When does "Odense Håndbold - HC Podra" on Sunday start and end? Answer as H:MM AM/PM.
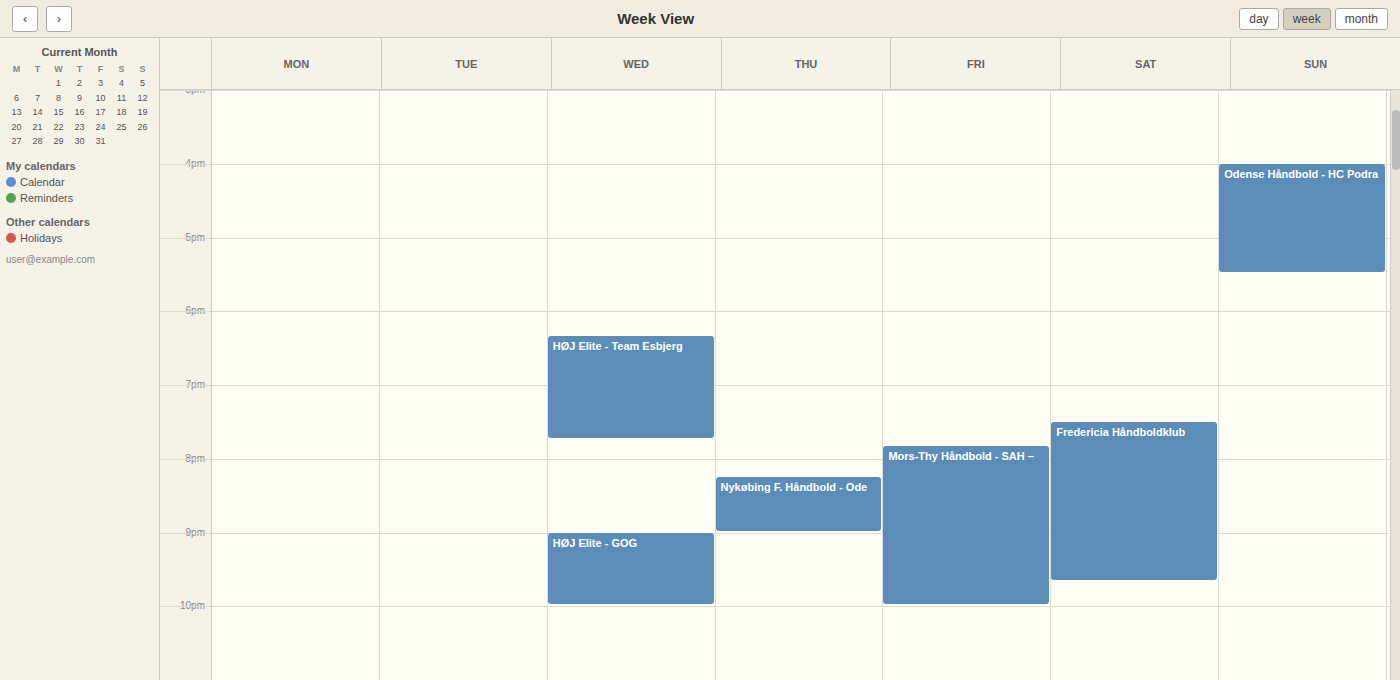
4:00 PM to 5:30 PM